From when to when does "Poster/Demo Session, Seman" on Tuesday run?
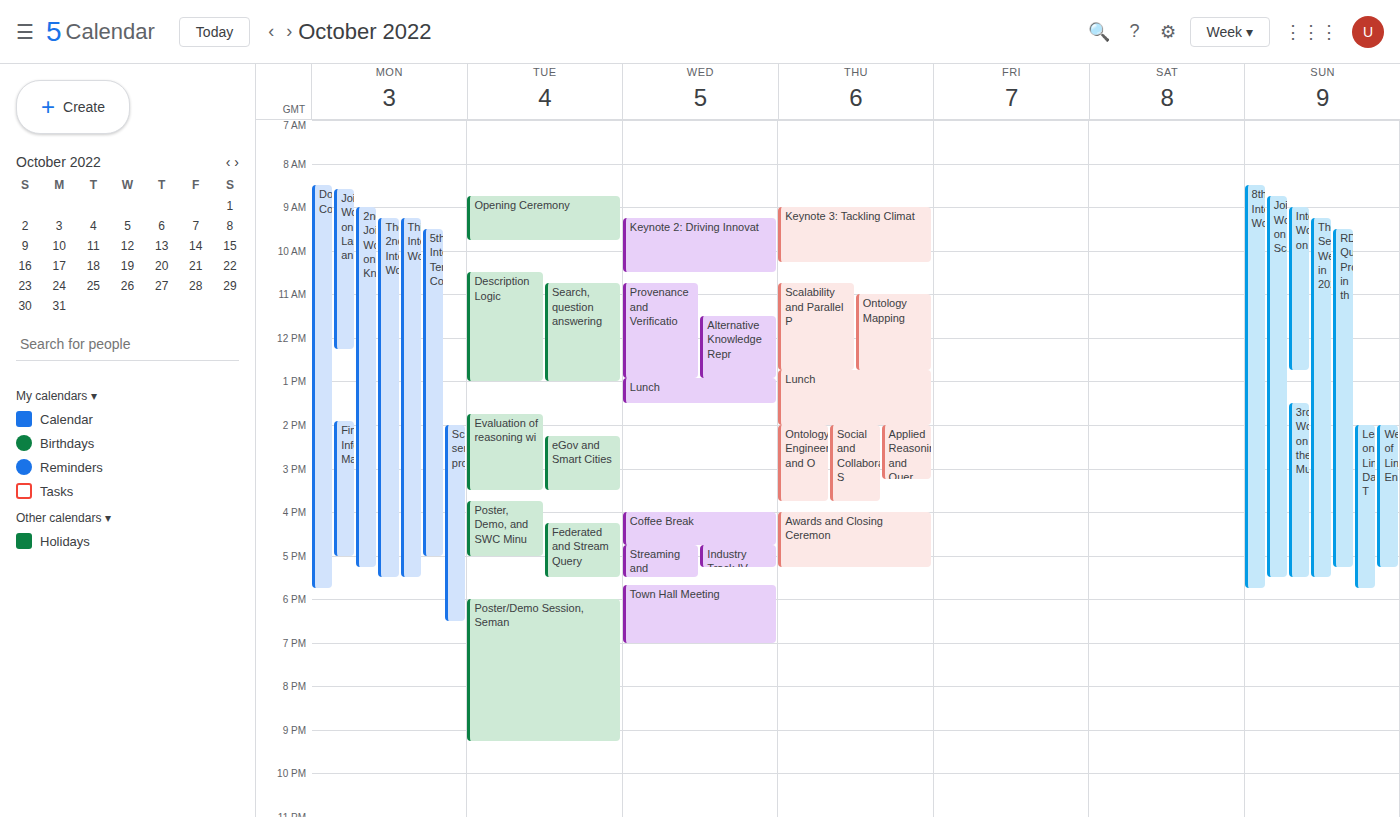
6:00 PM to 9:15 PM